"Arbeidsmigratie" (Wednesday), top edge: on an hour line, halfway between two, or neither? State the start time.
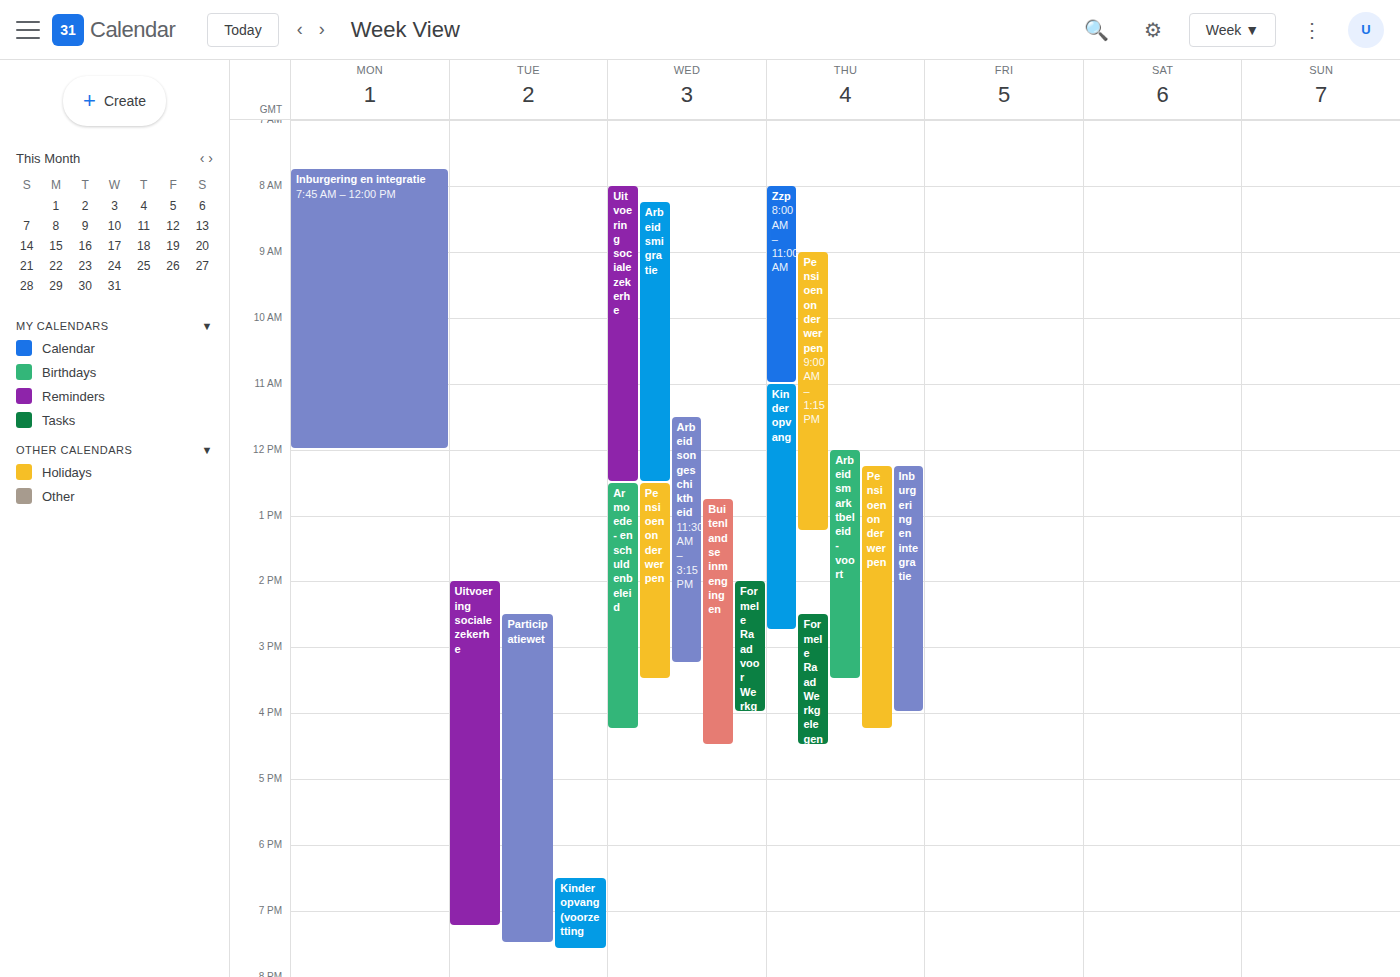
8:15 AM -- neither: a quarter of the way from the 8 AM line to the 9 AM line.